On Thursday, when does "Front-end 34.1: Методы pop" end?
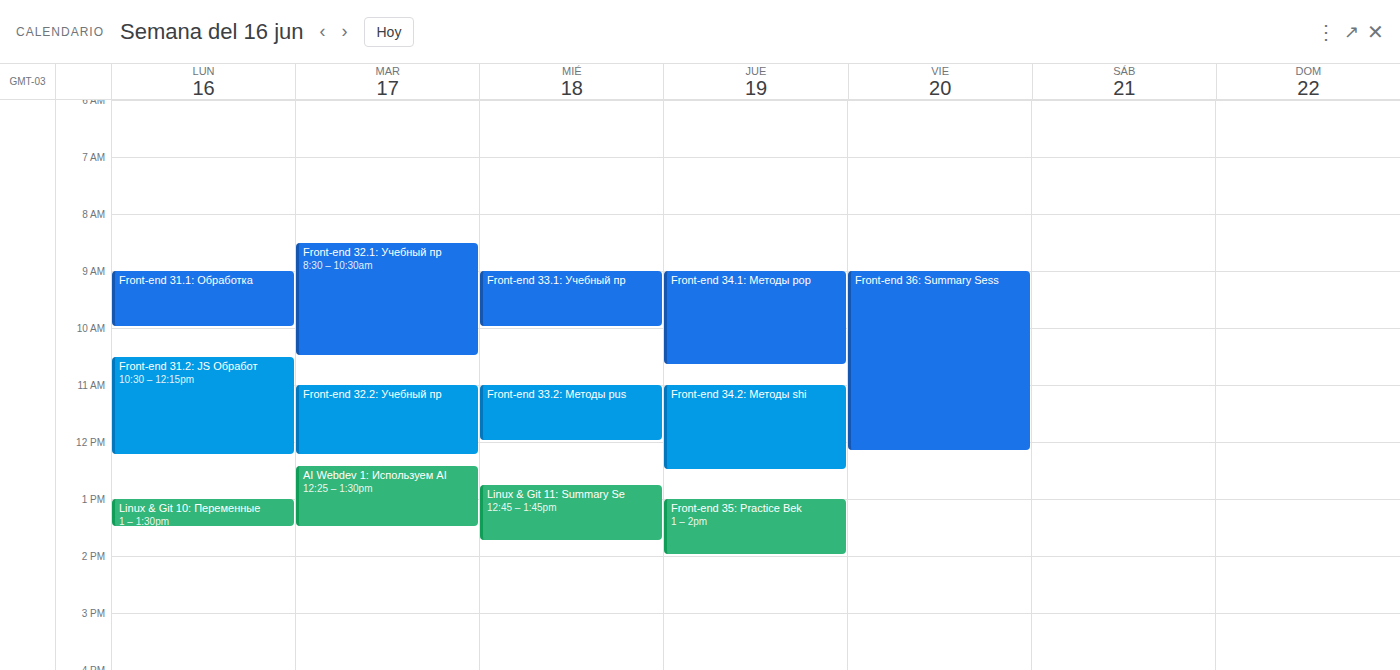
10:40 AM